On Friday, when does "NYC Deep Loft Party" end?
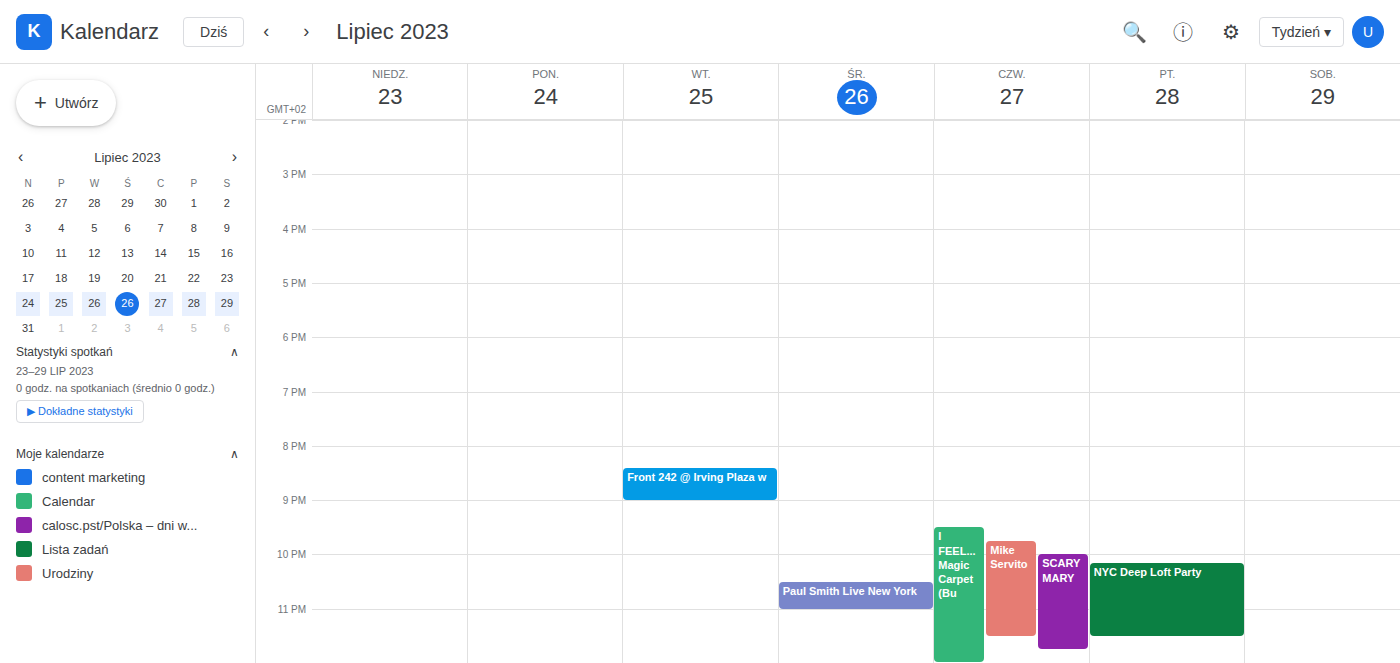
11:30 PM